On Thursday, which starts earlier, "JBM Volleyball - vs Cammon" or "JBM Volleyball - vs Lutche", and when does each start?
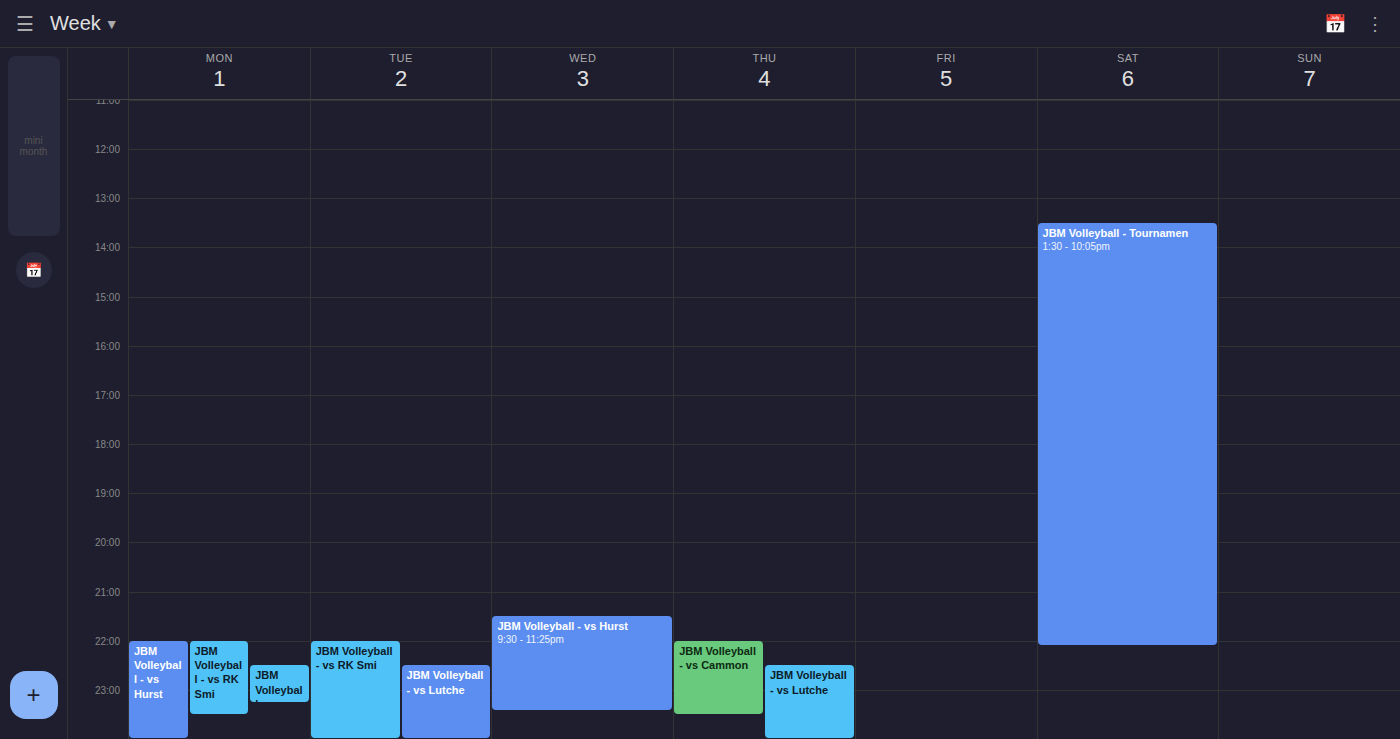
"JBM Volleyball - vs Cammon" 10:00 PM; "JBM Volleyball - vs Lutche" 10:30 PM.